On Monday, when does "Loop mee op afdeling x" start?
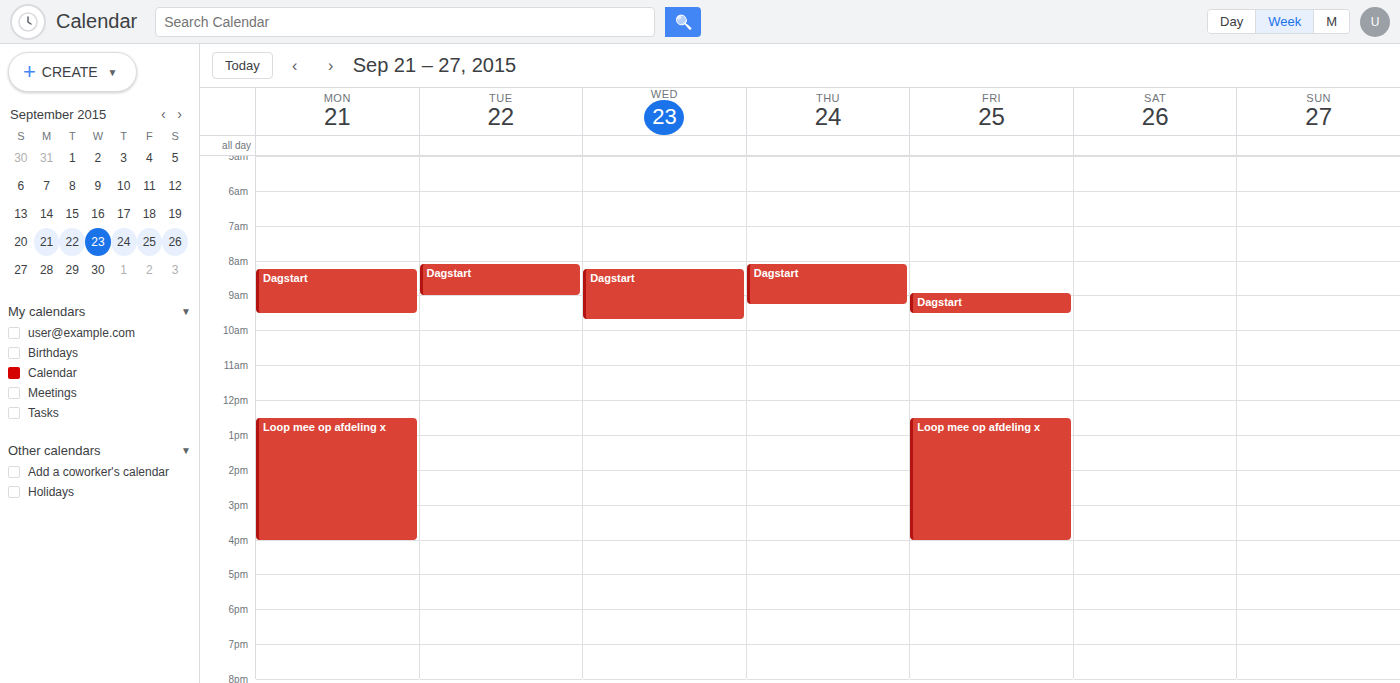
12:30